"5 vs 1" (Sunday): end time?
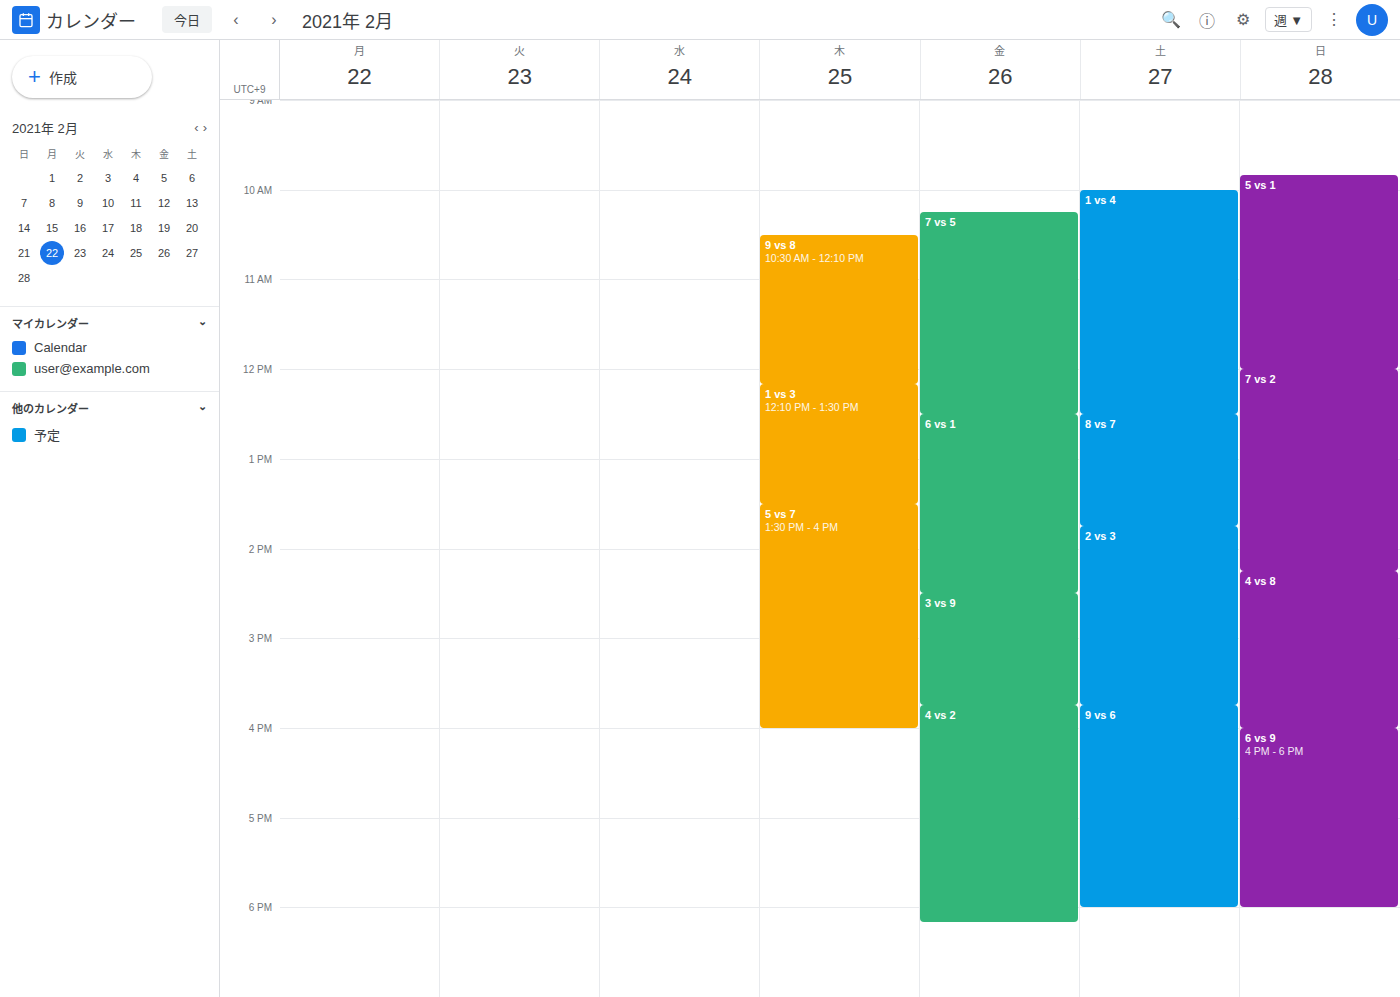
12:00 PM